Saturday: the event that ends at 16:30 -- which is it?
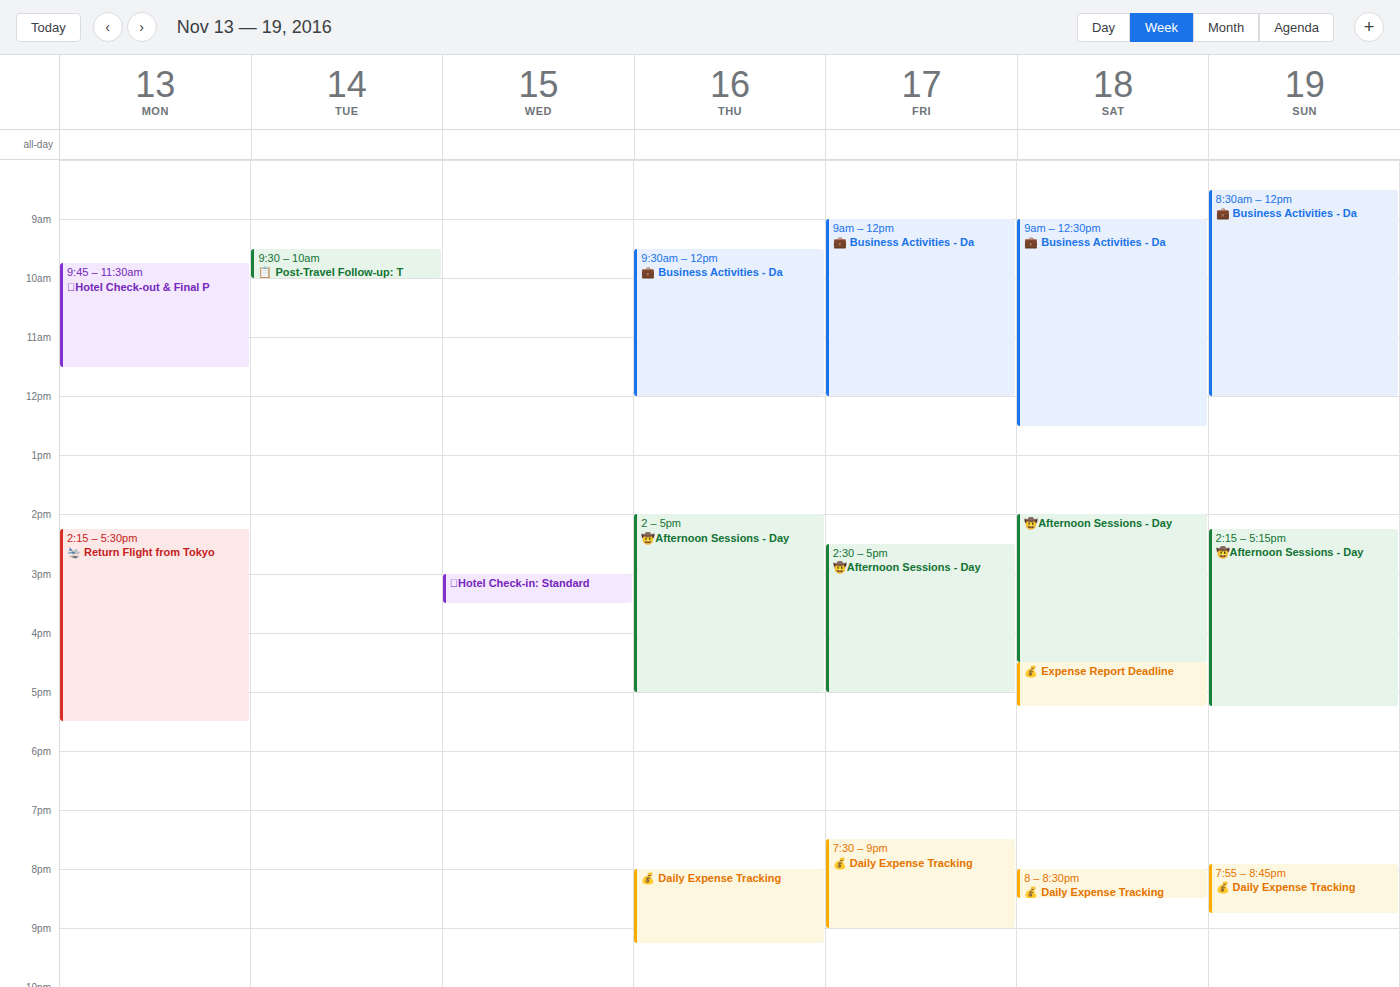
"🤠Afternoon Sessions - Day"